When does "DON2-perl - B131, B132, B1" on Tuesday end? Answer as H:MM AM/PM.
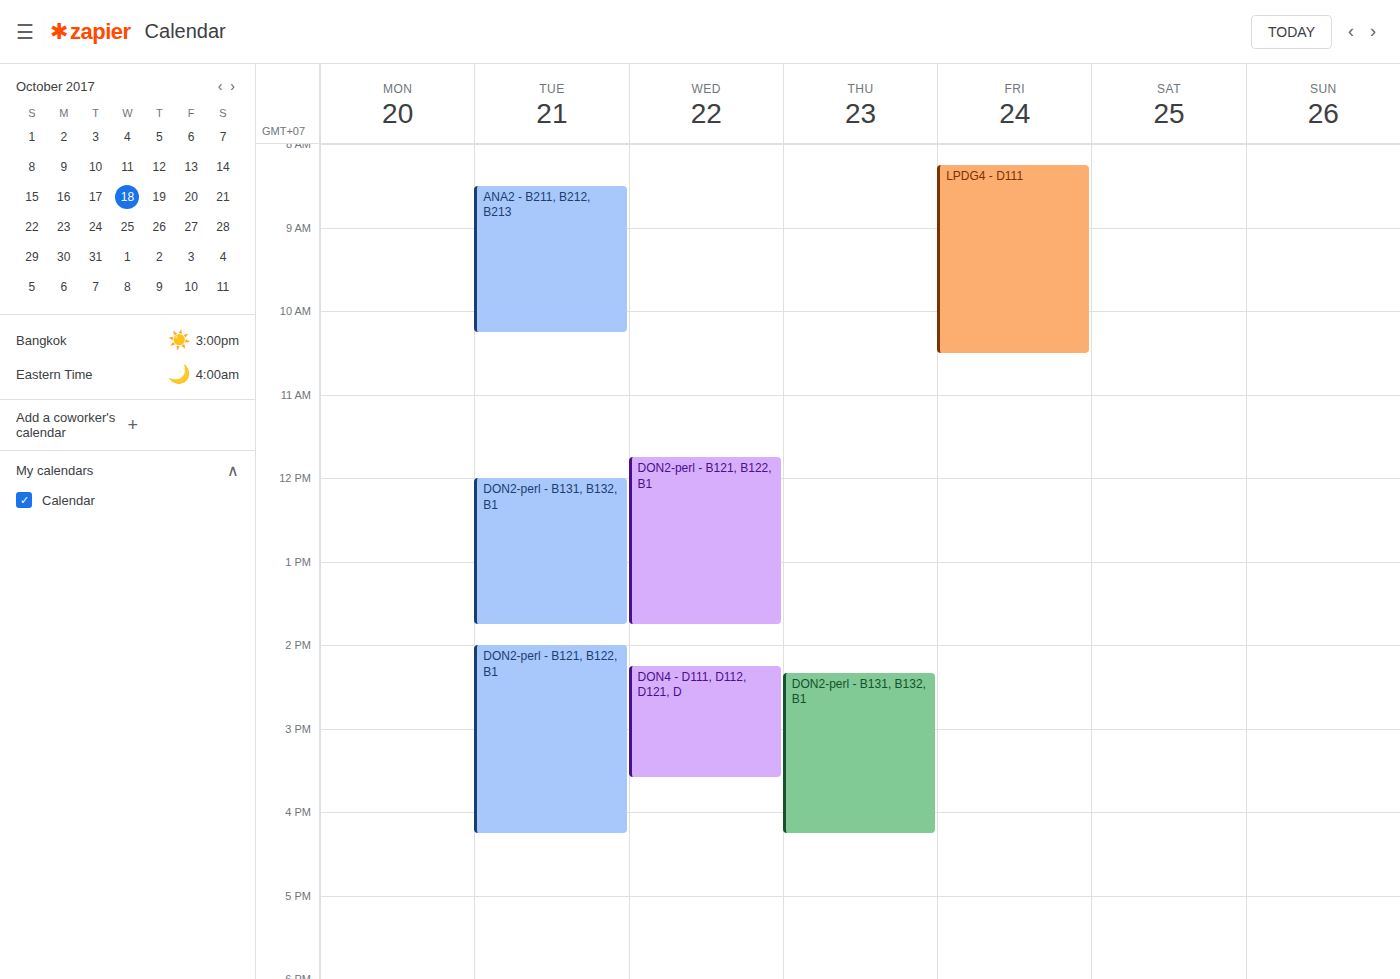
1:45 PM